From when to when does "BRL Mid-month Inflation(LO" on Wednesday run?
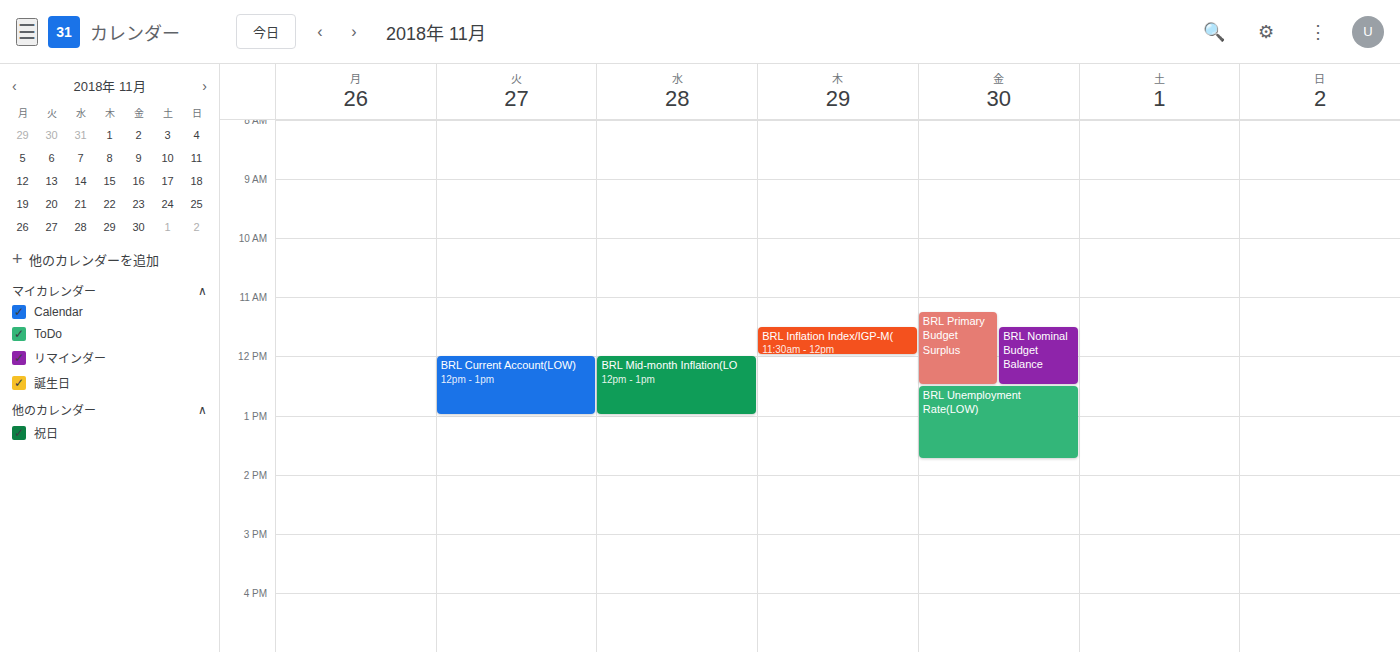
12:00 PM to 1:00 PM